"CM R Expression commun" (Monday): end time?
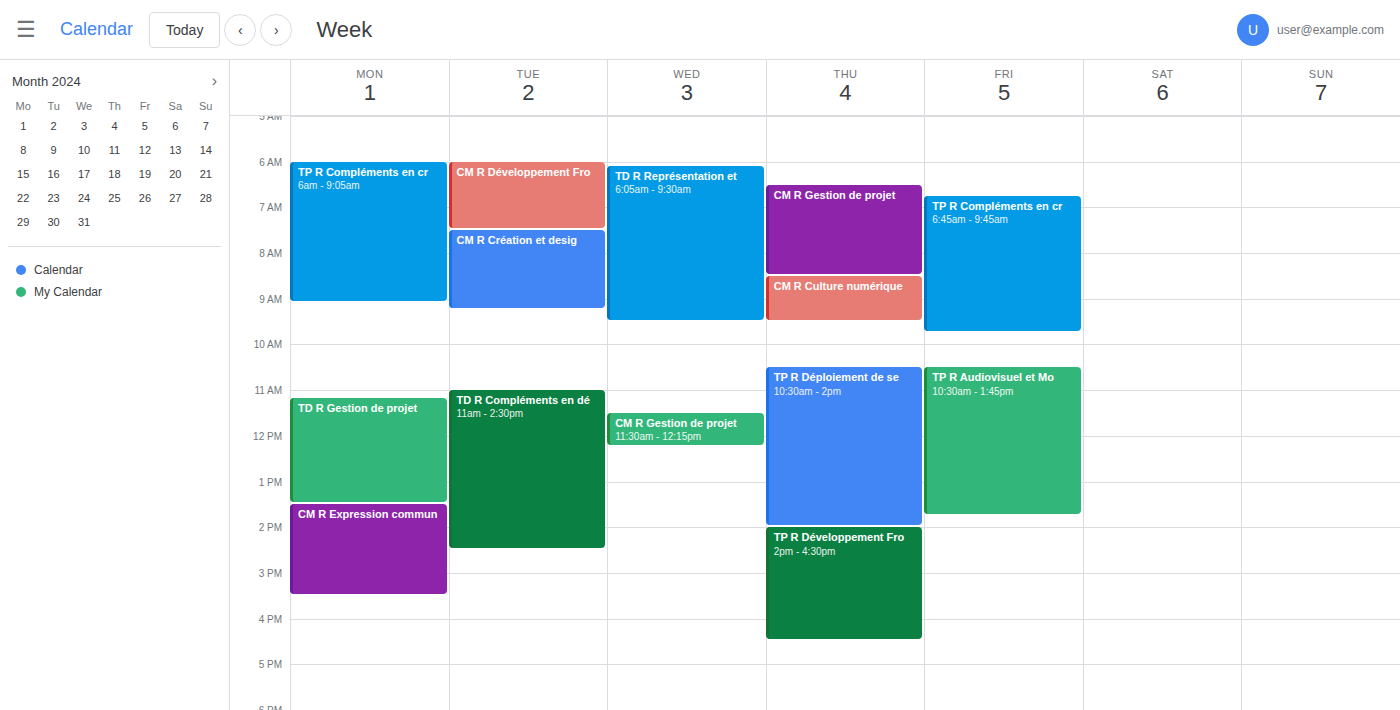
3:30 PM